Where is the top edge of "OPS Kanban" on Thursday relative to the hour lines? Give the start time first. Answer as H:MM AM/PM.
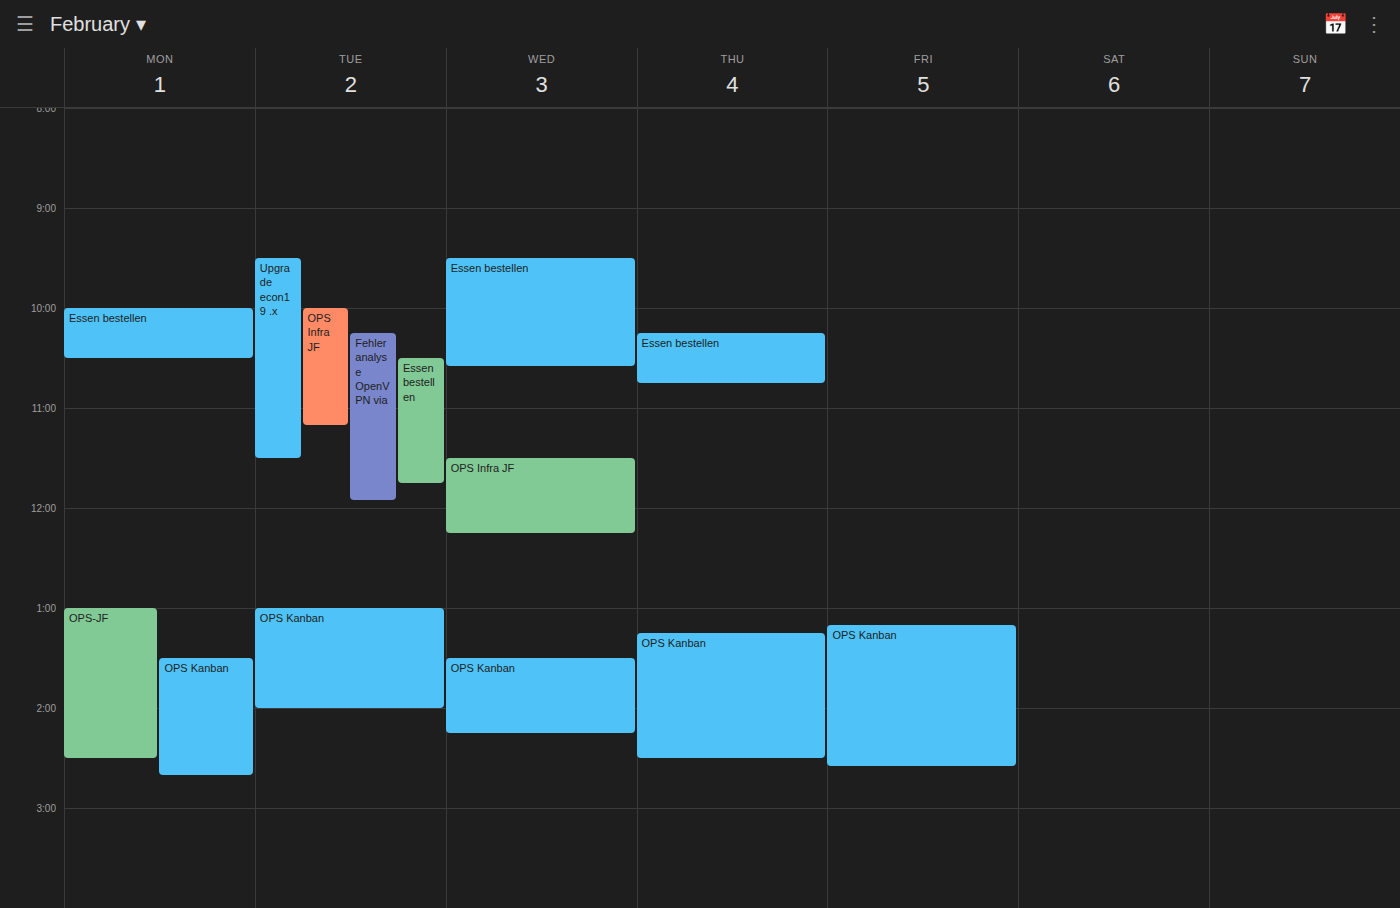
1:15 PM -- neither: a quarter of the way from the 1 PM line to the 2 PM line.